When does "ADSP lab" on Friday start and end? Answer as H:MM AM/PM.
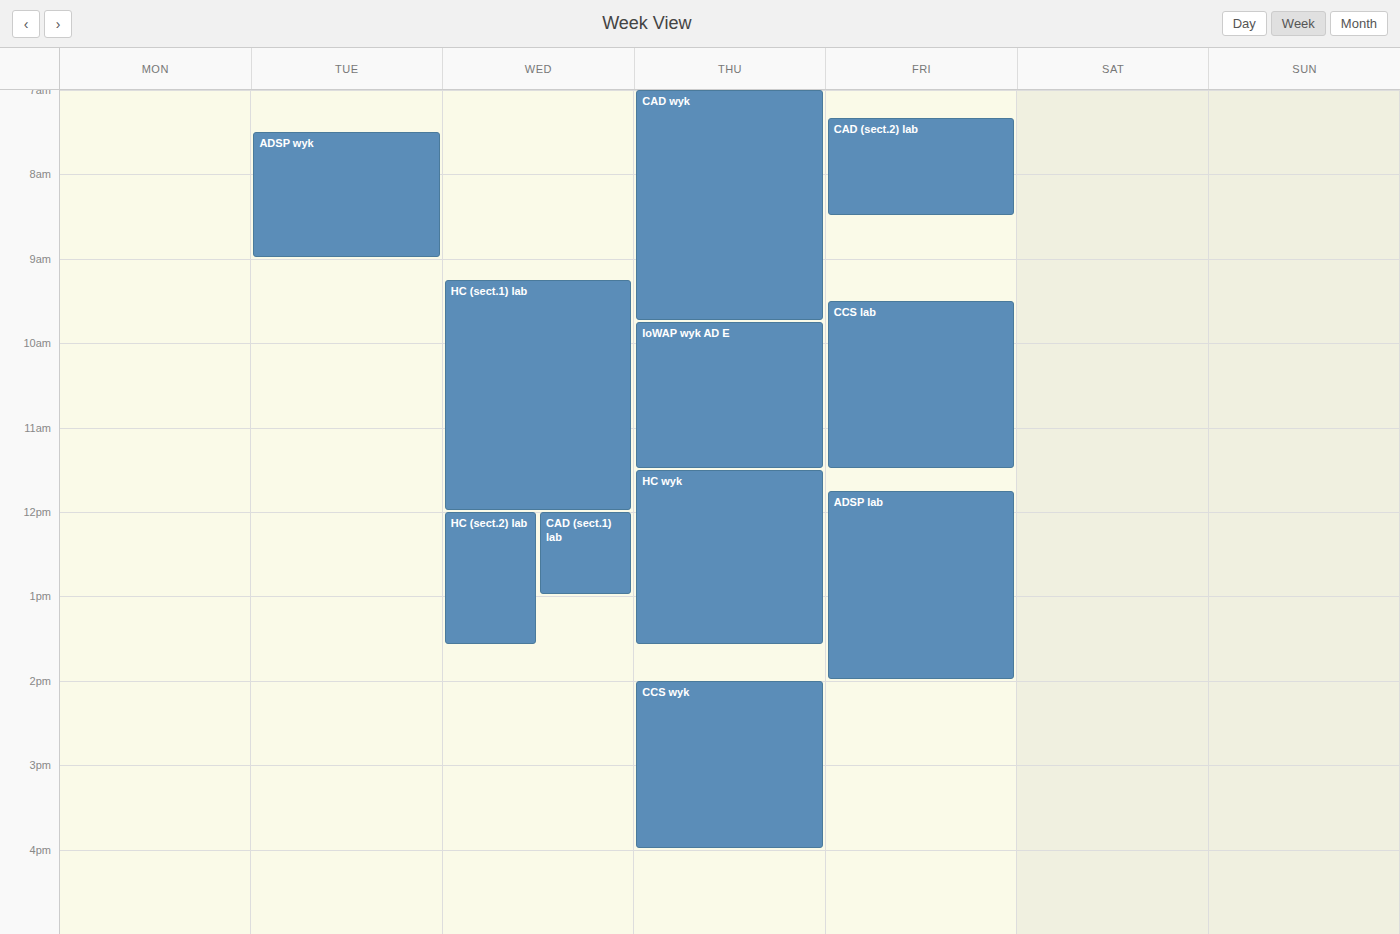
11:45 AM to 2:00 PM